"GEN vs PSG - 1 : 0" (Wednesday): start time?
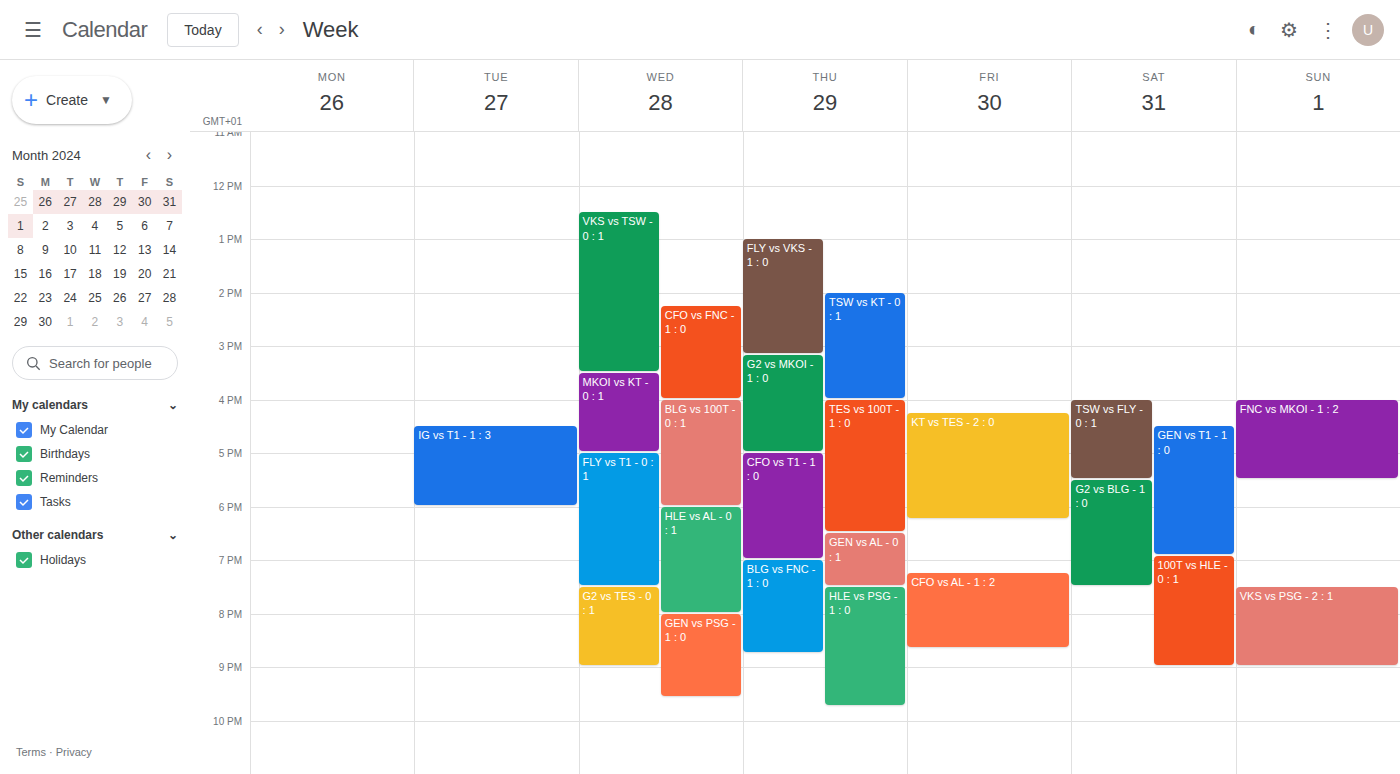
8:00 PM